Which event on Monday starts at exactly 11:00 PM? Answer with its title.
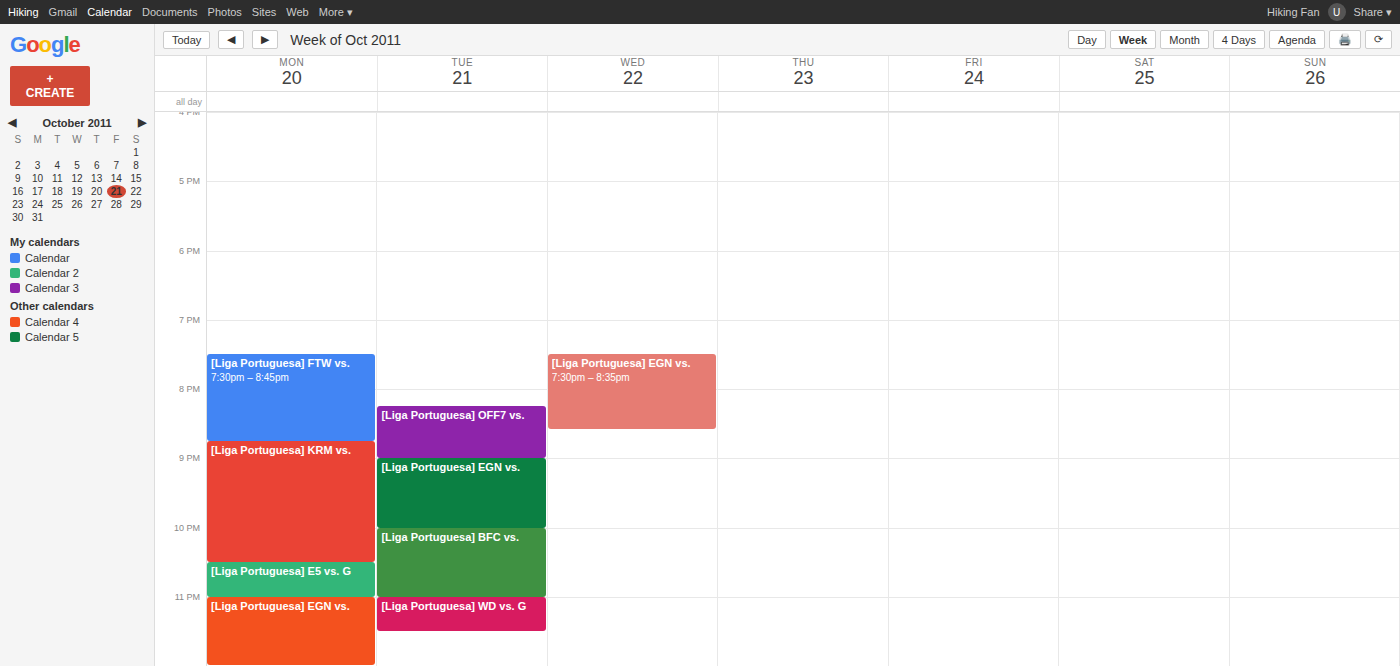
"[Liga Portuguesa] EGN vs."